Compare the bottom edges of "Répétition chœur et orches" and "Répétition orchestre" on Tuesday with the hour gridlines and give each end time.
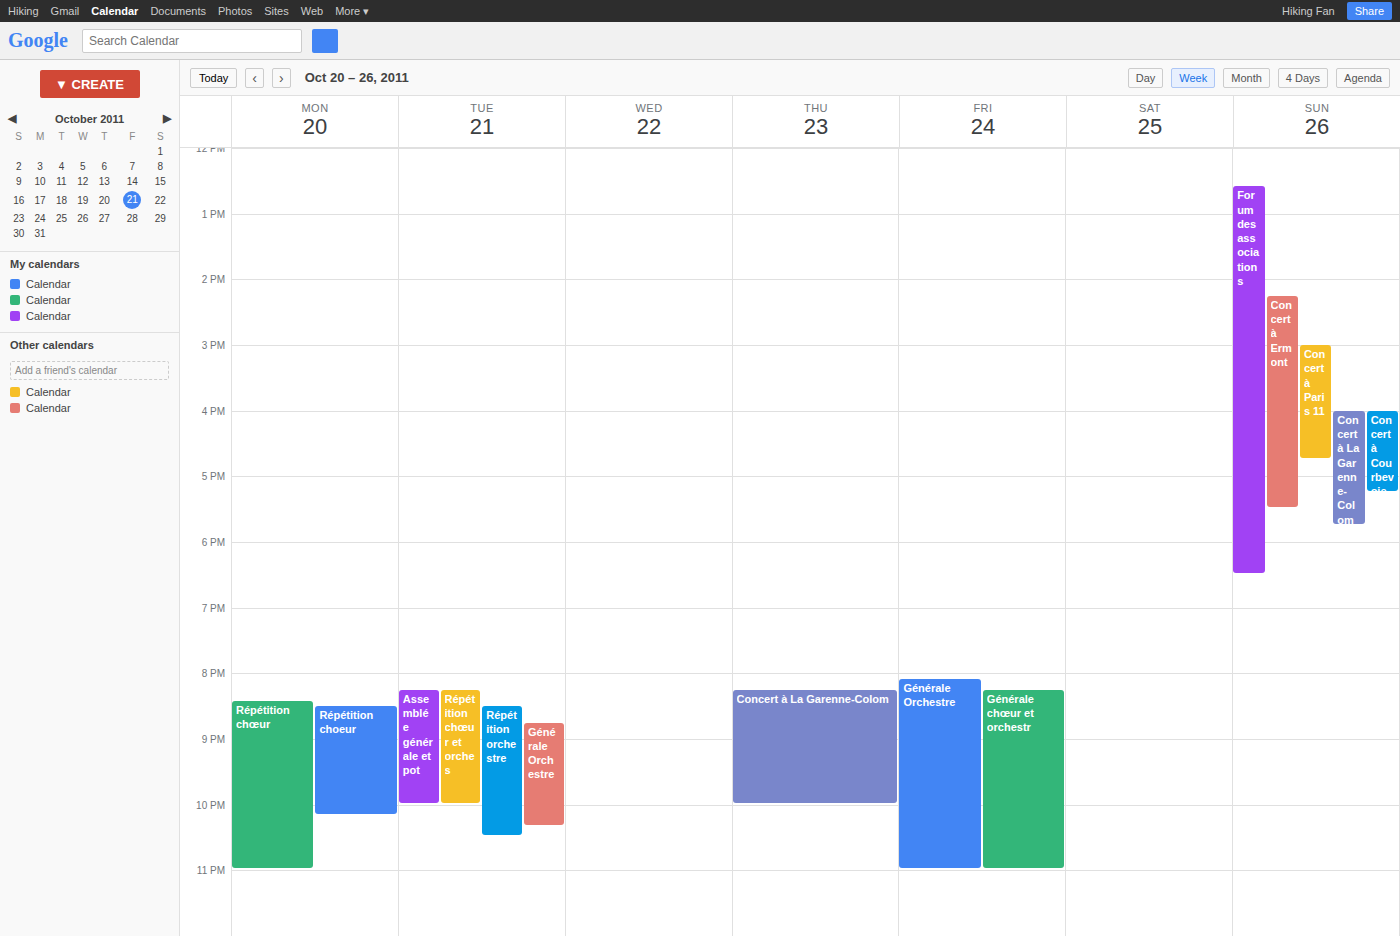
"Répétition chœur et orches": 10:00 PM, exactly on the 10 PM line. "Répétition orchestre": 10:30 PM, halfway between the 10 PM and 11 PM lines.